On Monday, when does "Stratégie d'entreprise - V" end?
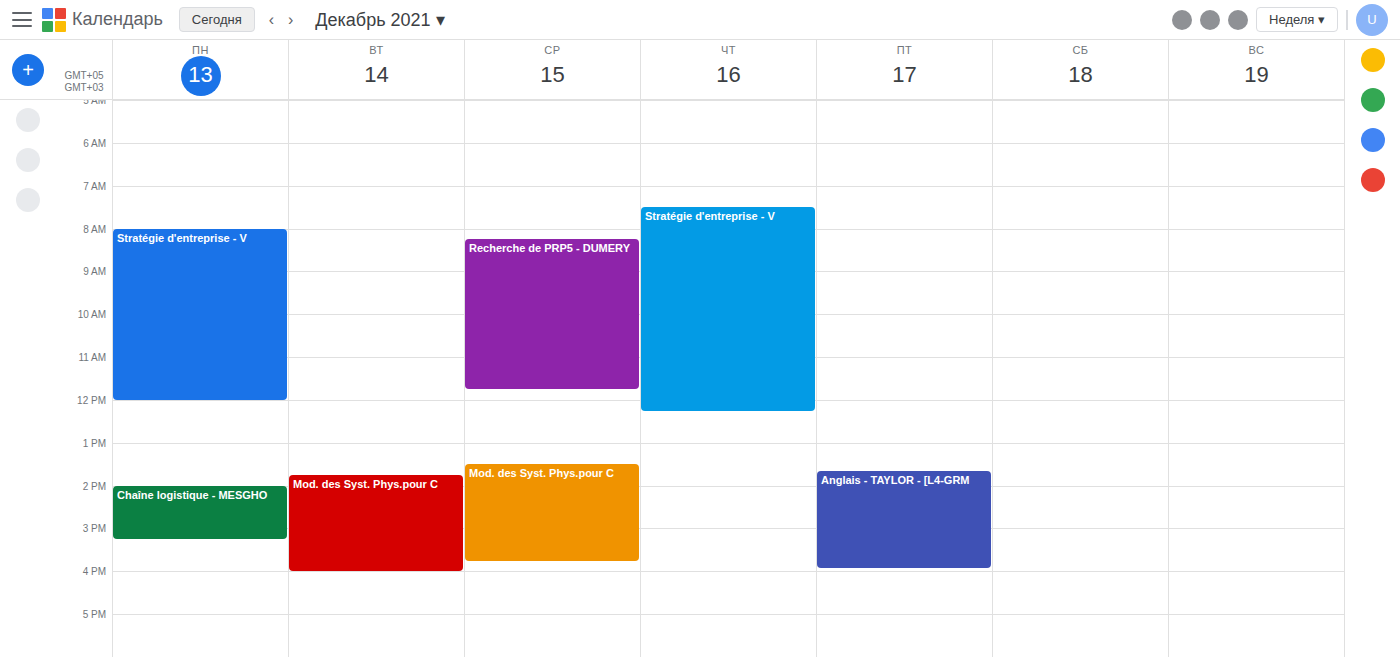
12:00